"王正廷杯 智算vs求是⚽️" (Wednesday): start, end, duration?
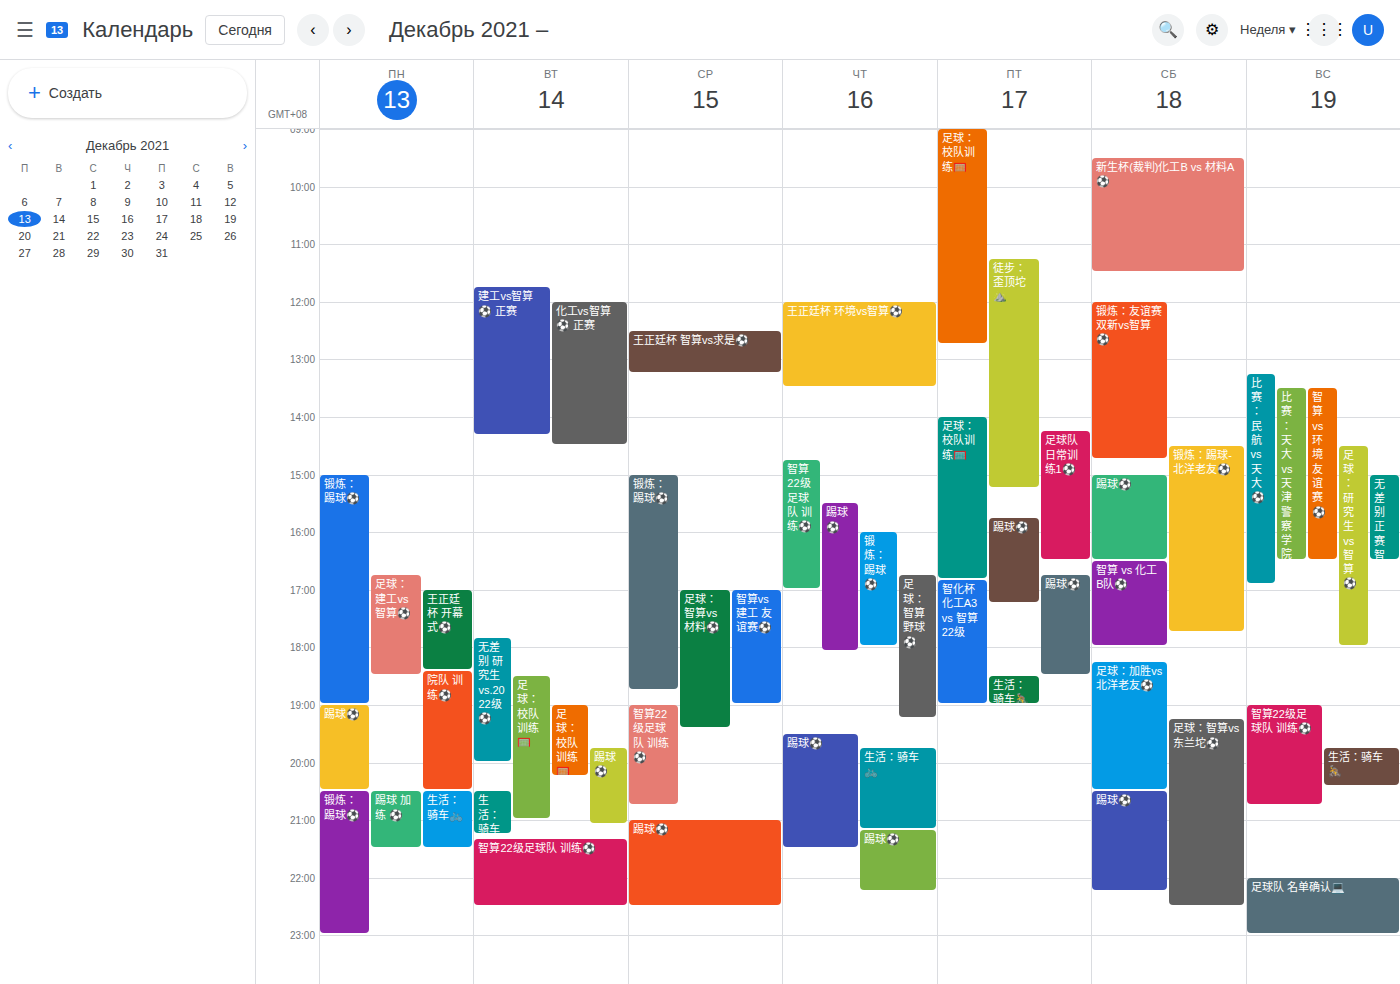
12:30 PM to 1:15 PM, 45 minutes